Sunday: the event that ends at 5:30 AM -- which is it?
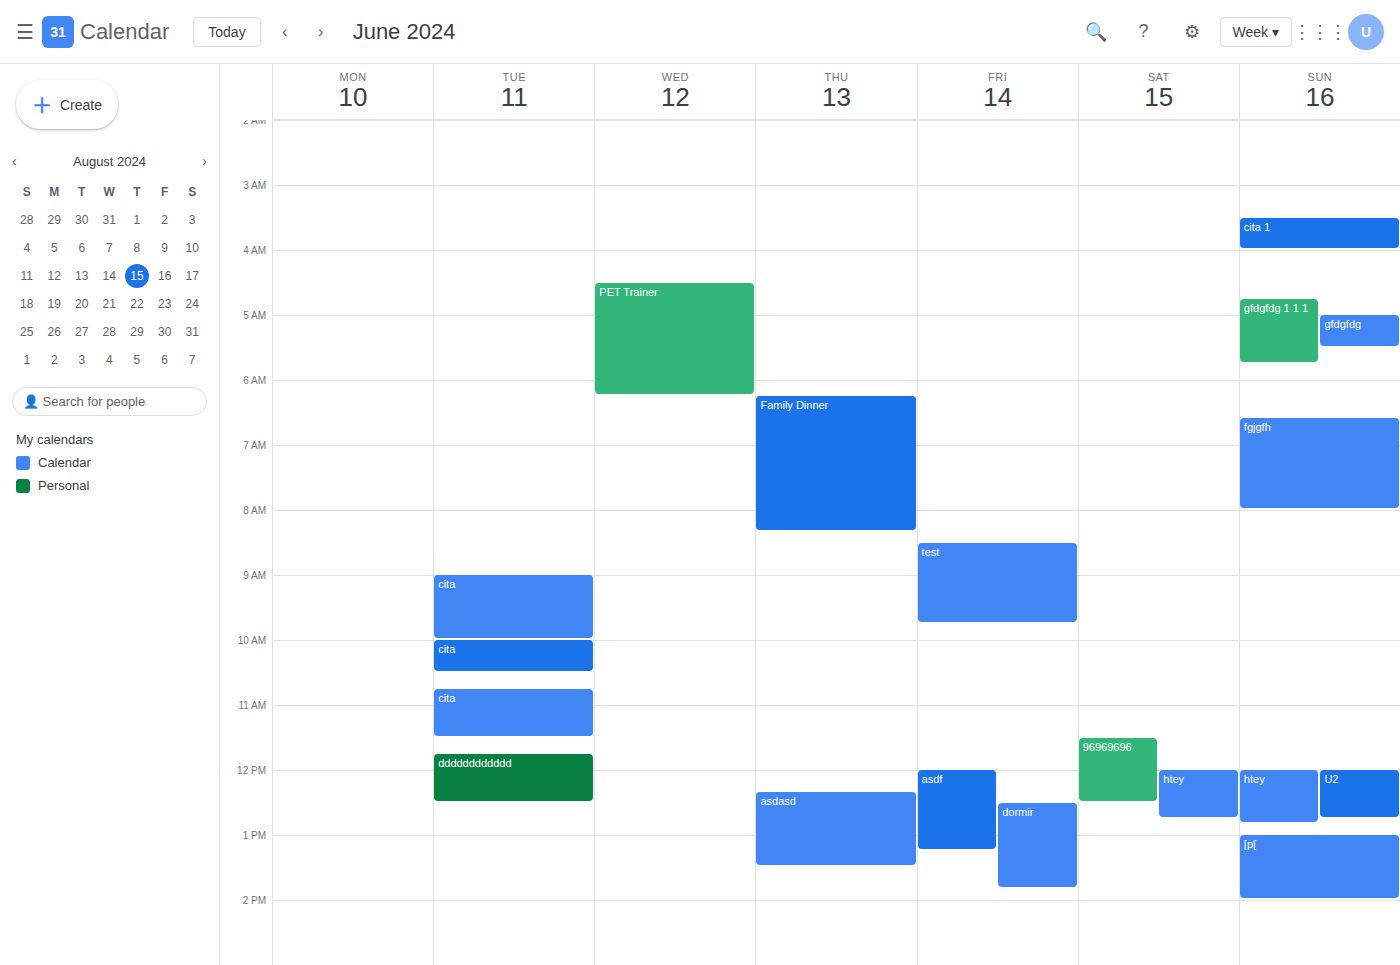
"gfdgfdg"